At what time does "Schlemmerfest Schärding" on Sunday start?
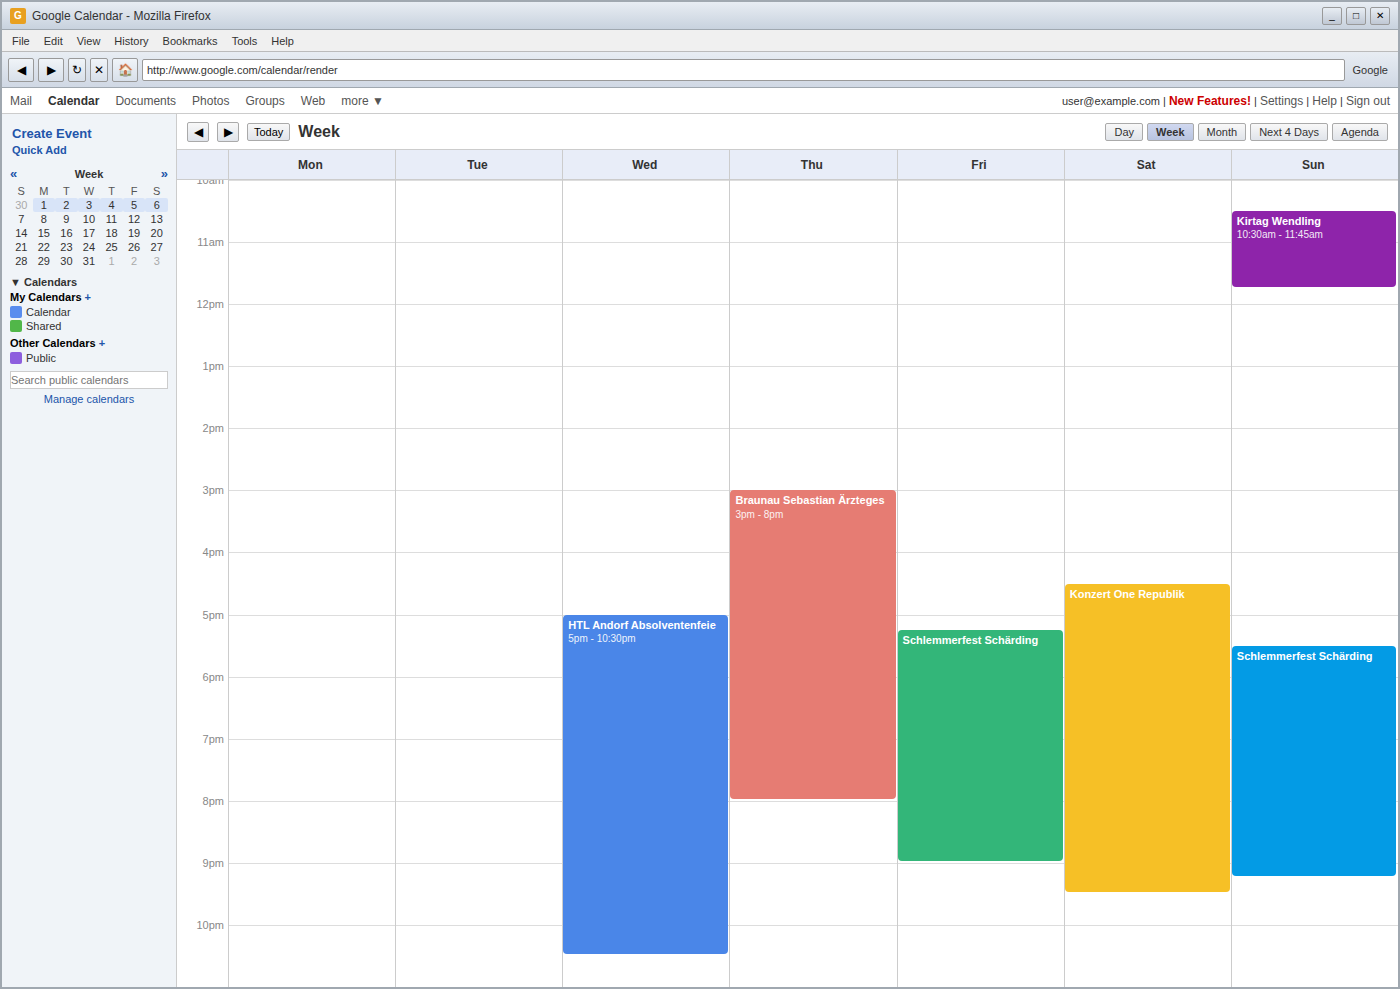
5:30 PM